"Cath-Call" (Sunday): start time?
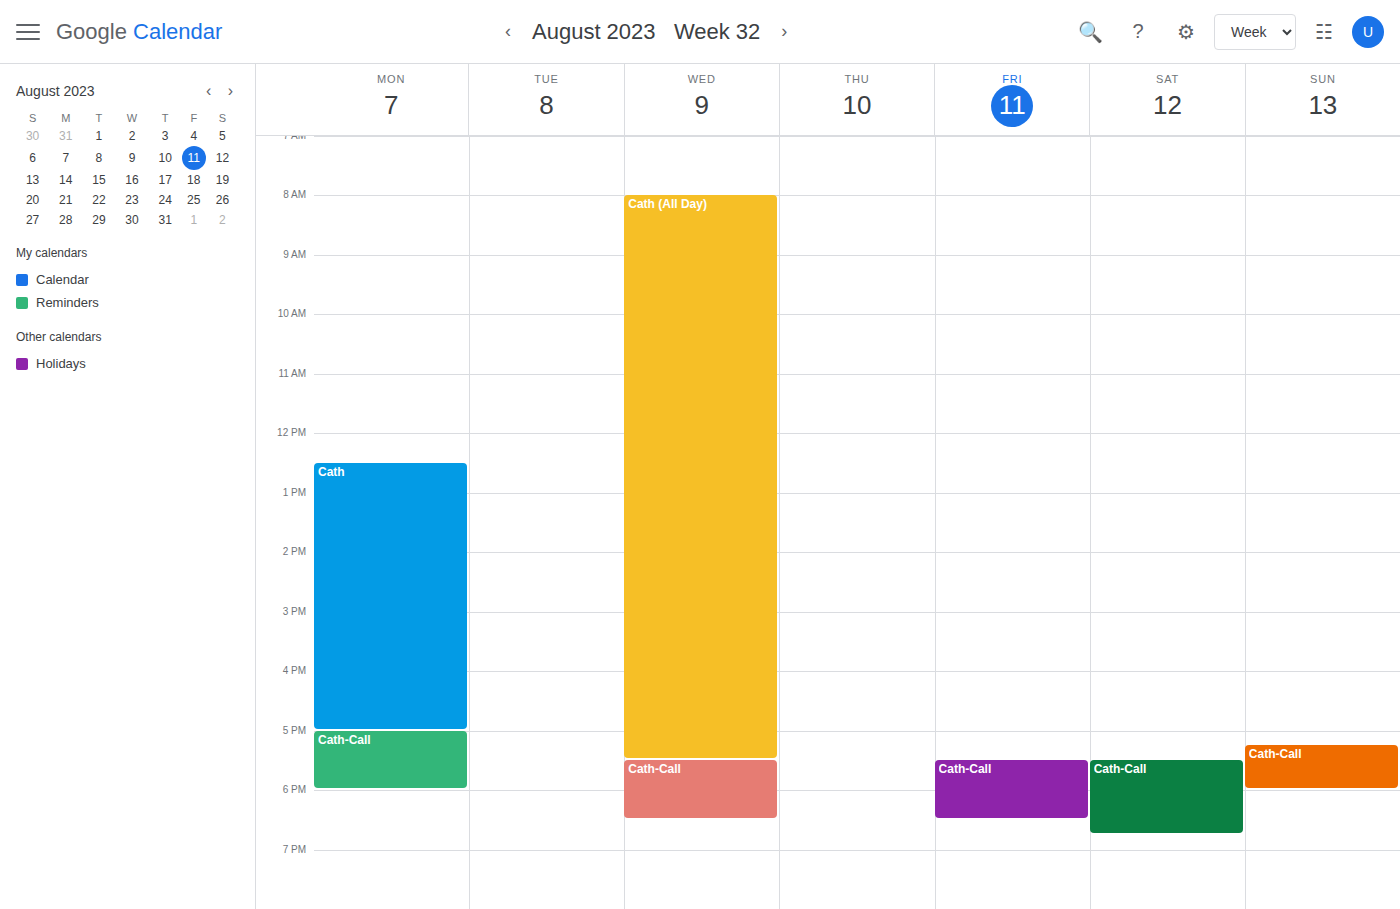
5:15 PM